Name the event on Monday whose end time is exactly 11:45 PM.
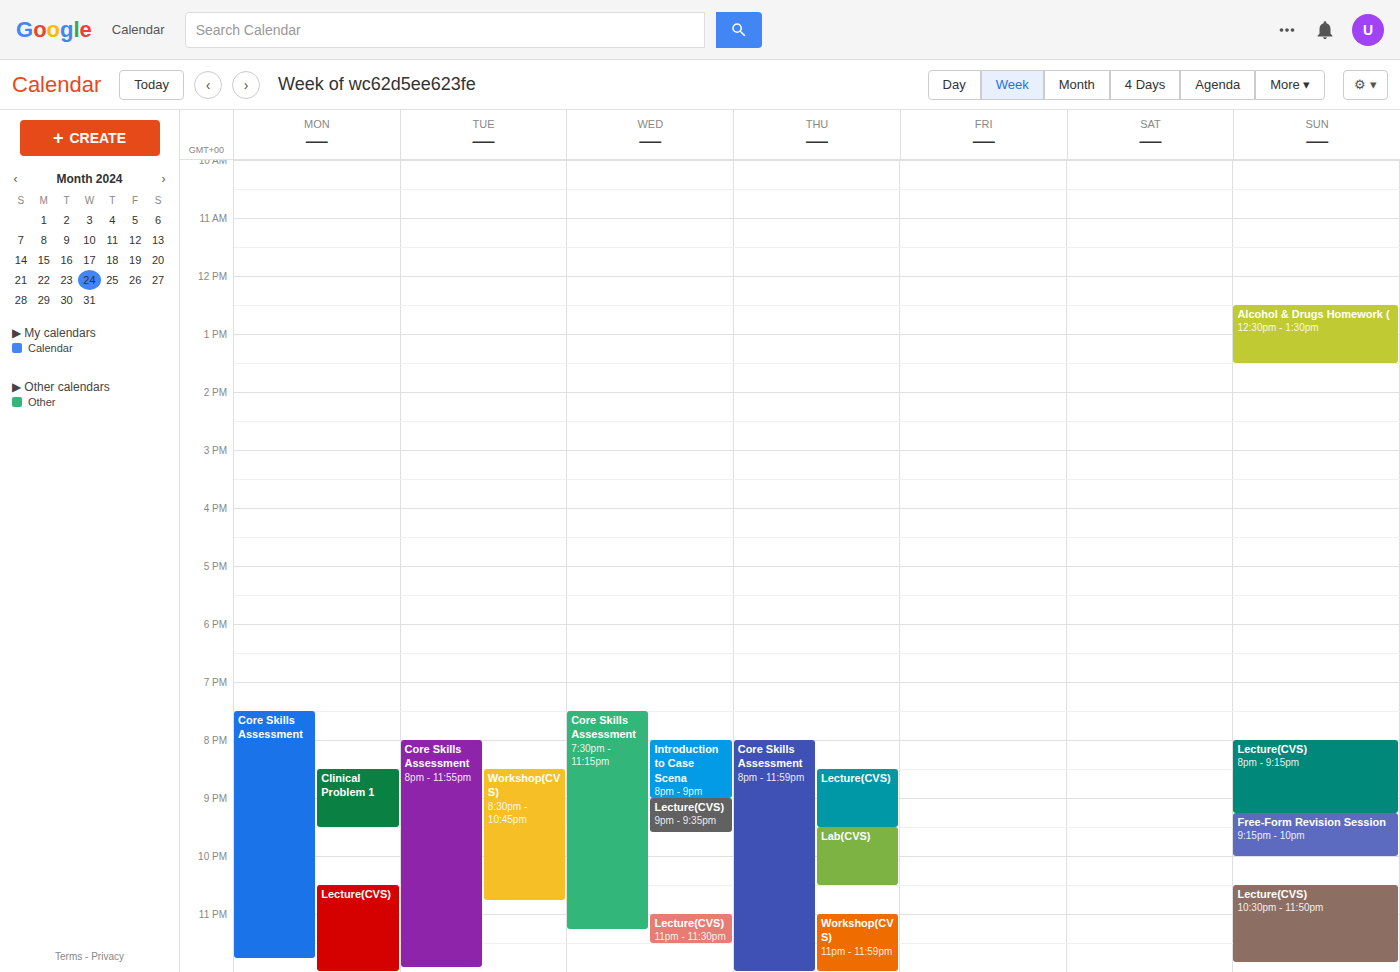
"Core Skills Assessment"